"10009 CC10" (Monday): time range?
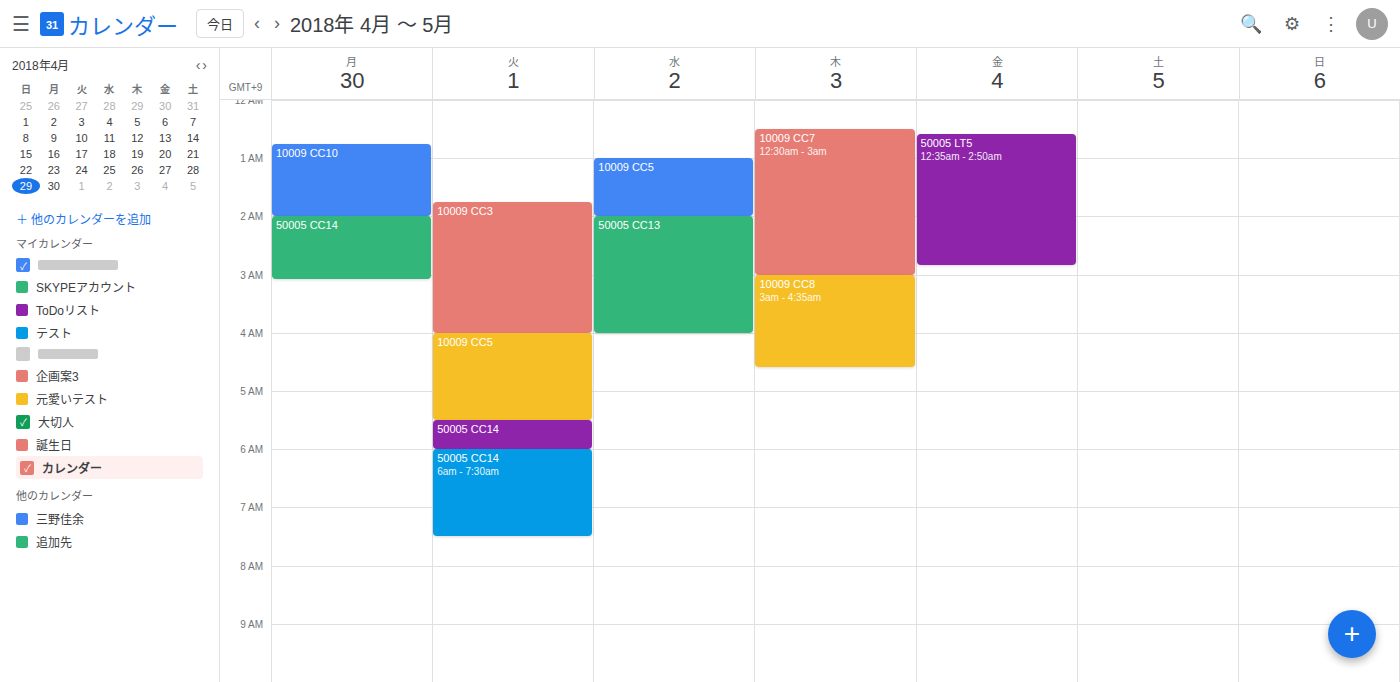
12:45 AM to 2:00 AM